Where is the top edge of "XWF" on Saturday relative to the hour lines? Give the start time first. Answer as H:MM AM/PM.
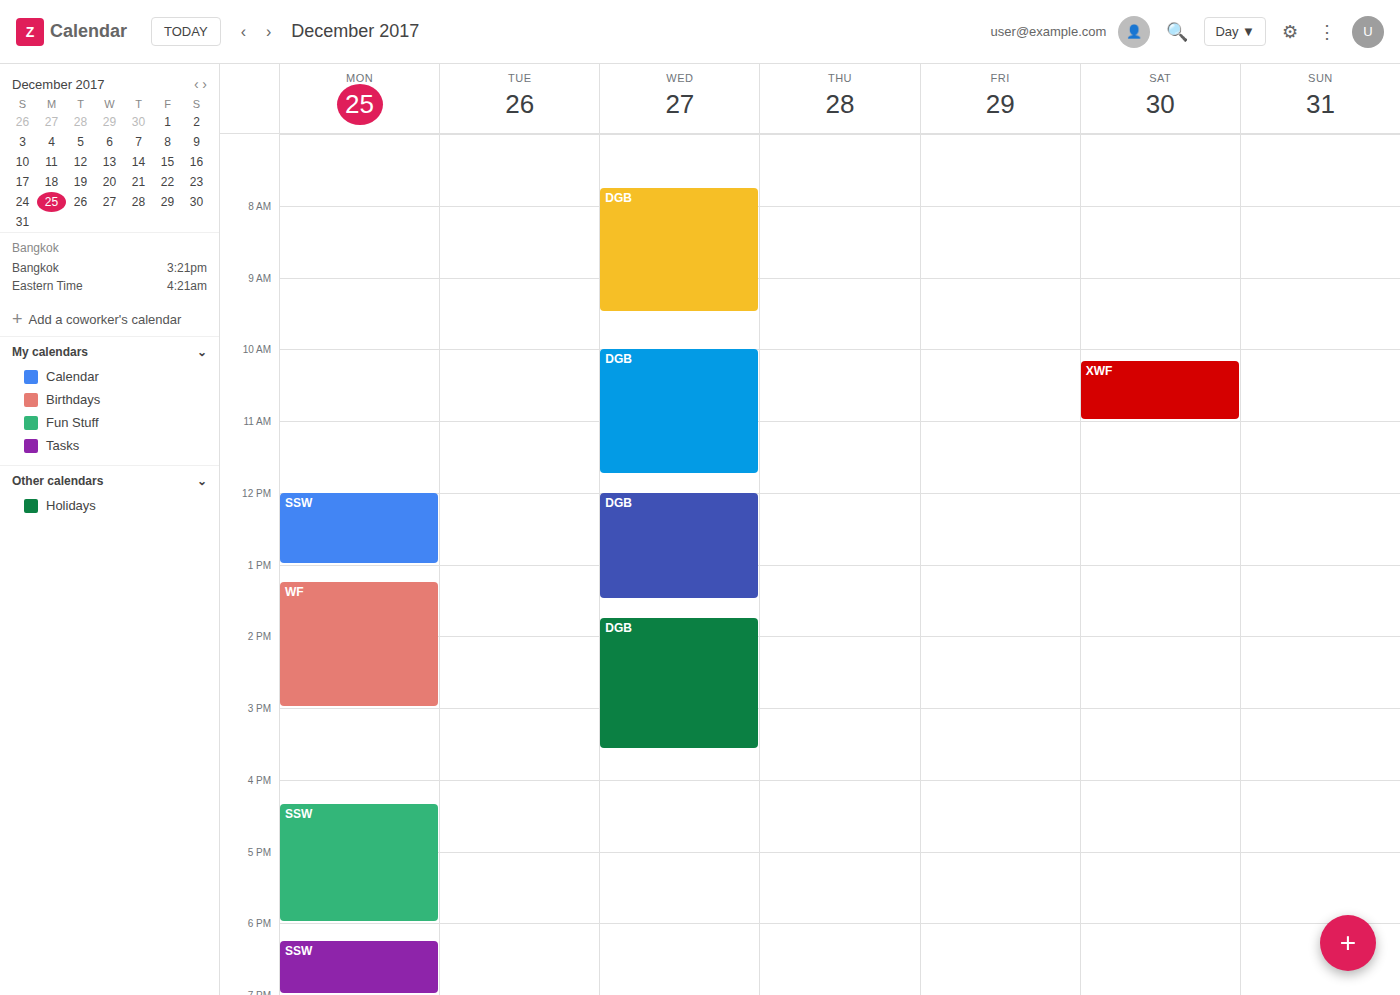
10:10 AM -- neither: 10 minutes below the 10 AM line and 50 minutes above the 11 AM line.